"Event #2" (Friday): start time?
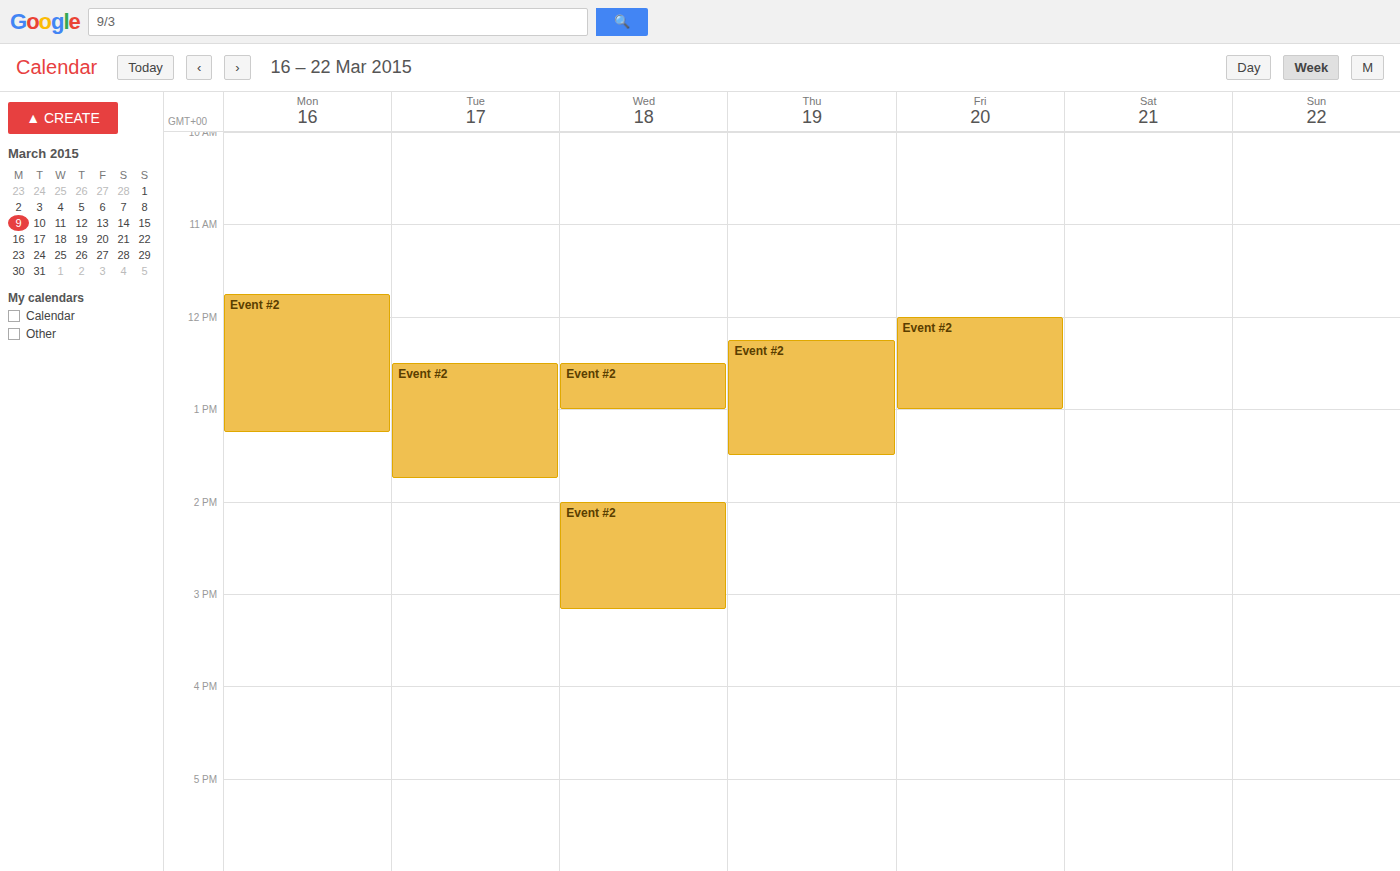
12:00